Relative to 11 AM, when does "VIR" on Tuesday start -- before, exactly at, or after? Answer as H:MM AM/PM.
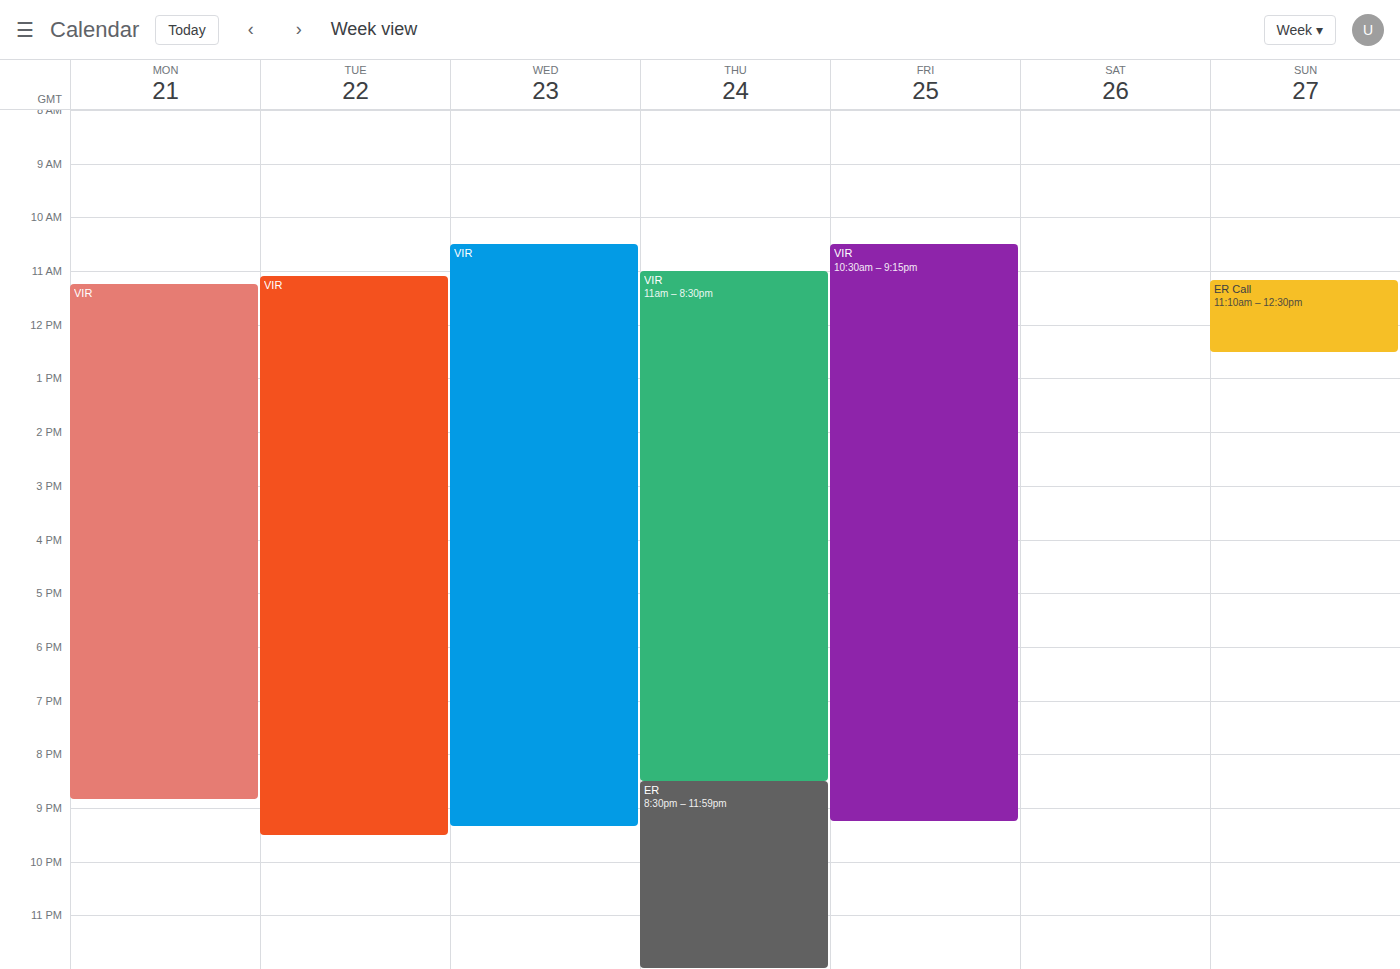
11:05 AM -- after 11 AM, 5 minutes below the 11 AM line.